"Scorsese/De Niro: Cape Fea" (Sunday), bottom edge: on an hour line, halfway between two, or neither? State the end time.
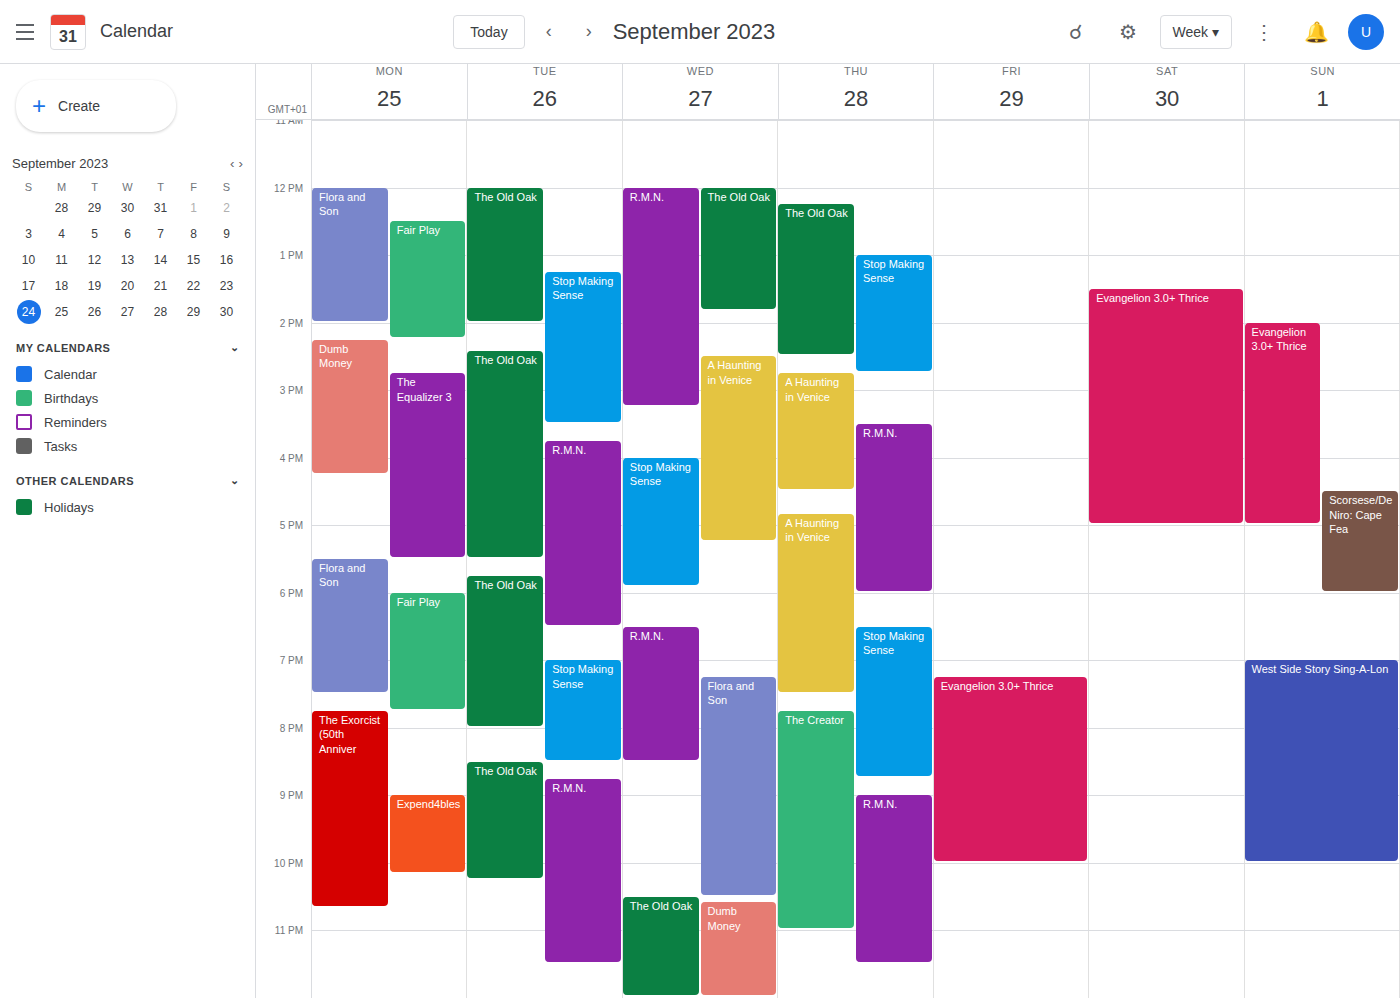
18:00 -- exactly on the 18:00 line.